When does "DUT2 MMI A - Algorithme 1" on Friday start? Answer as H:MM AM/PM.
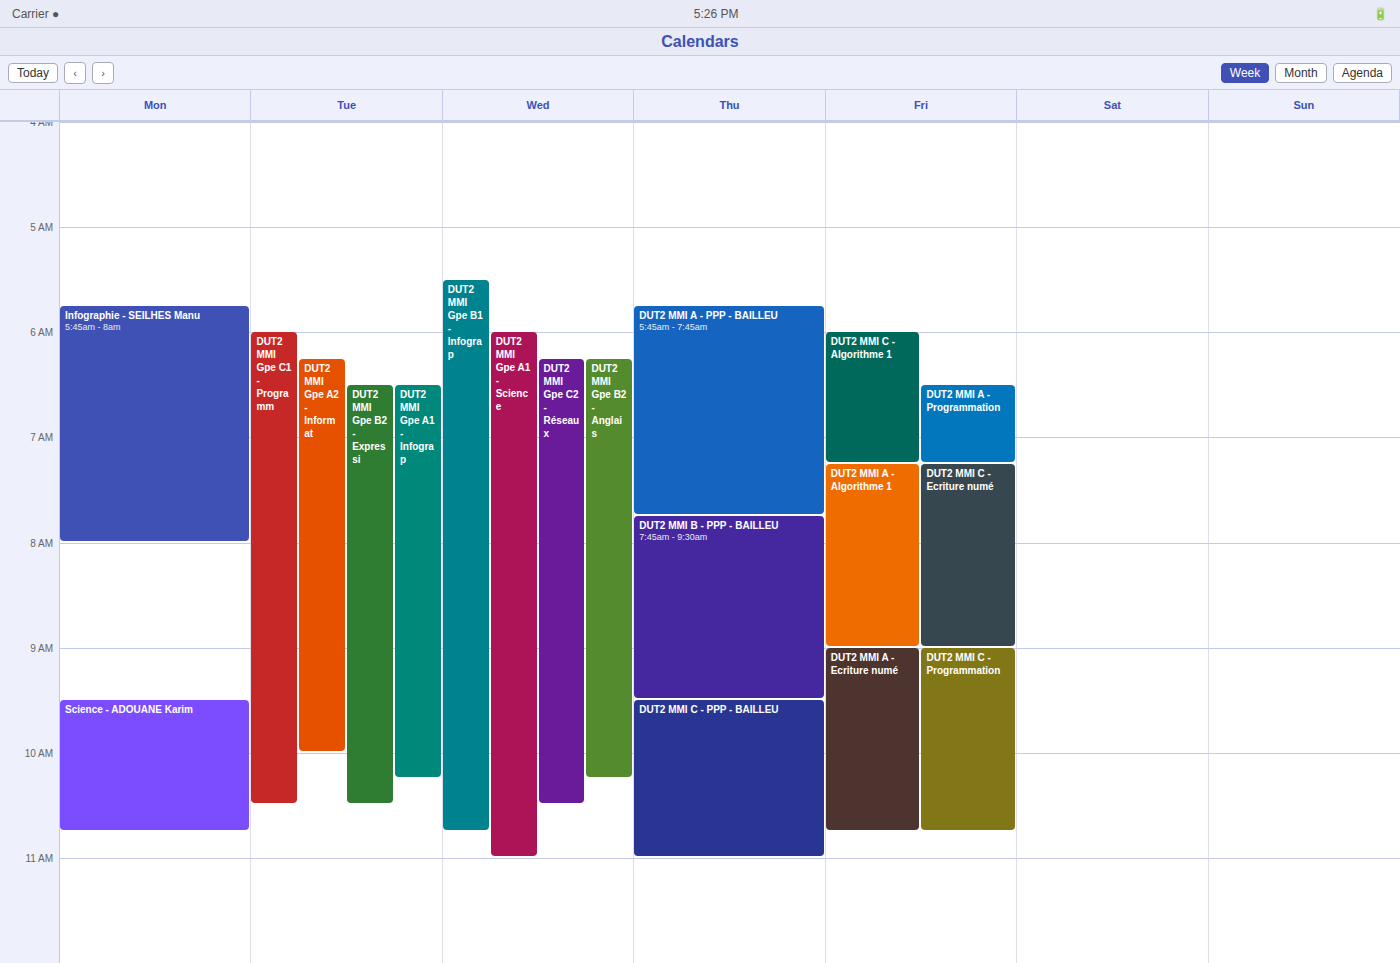
7:15 AM